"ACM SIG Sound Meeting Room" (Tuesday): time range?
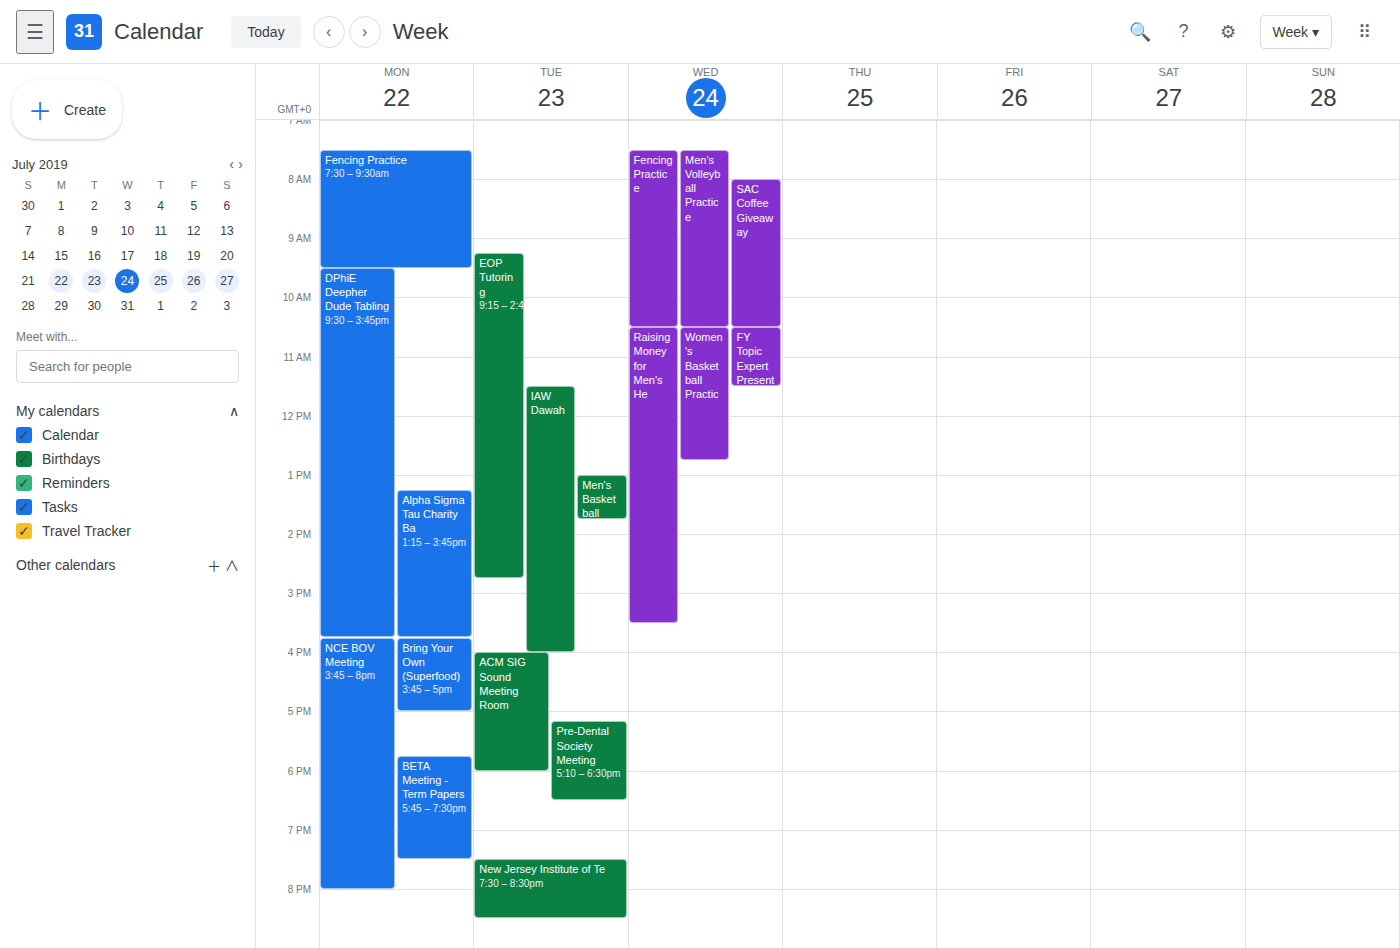
4:00 PM to 6:00 PM